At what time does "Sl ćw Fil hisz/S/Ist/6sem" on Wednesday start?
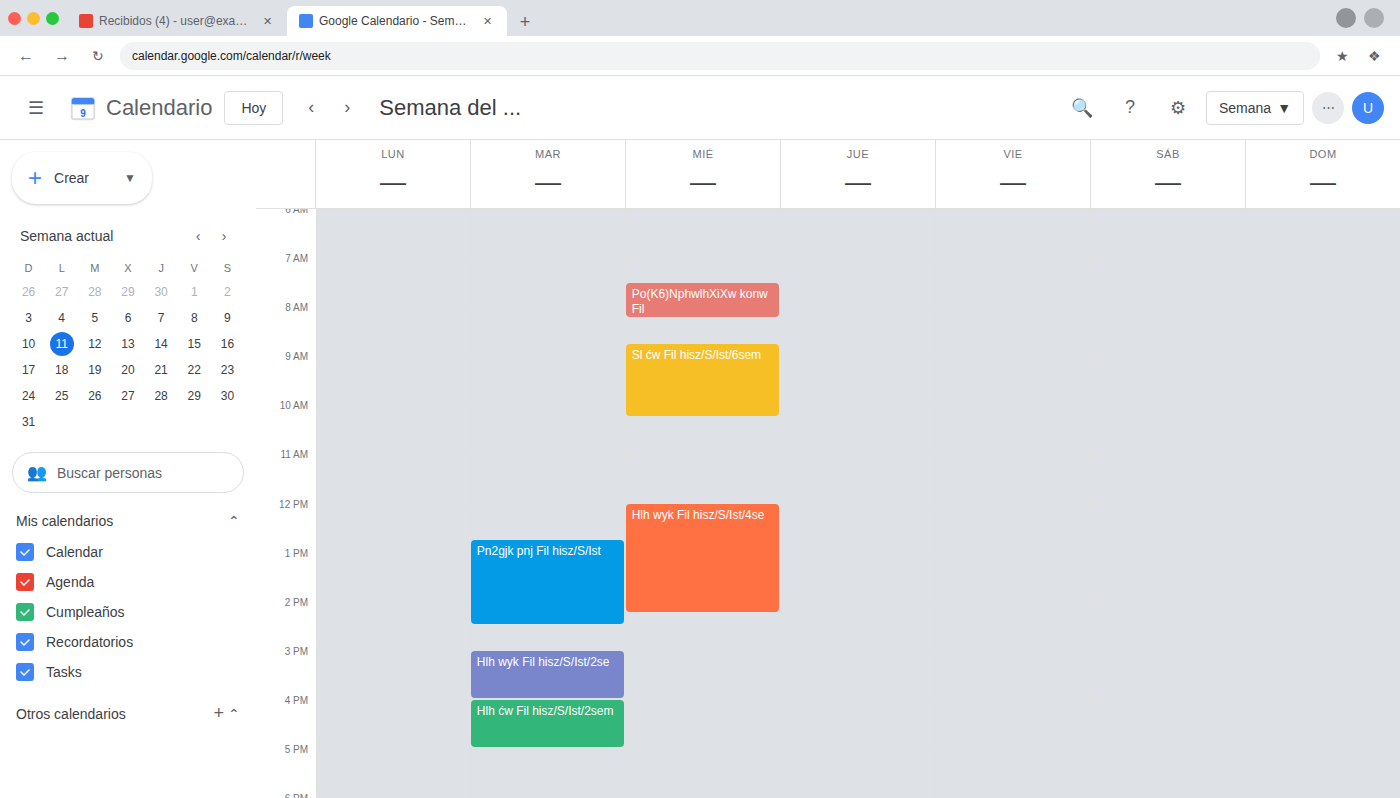
8:45 AM